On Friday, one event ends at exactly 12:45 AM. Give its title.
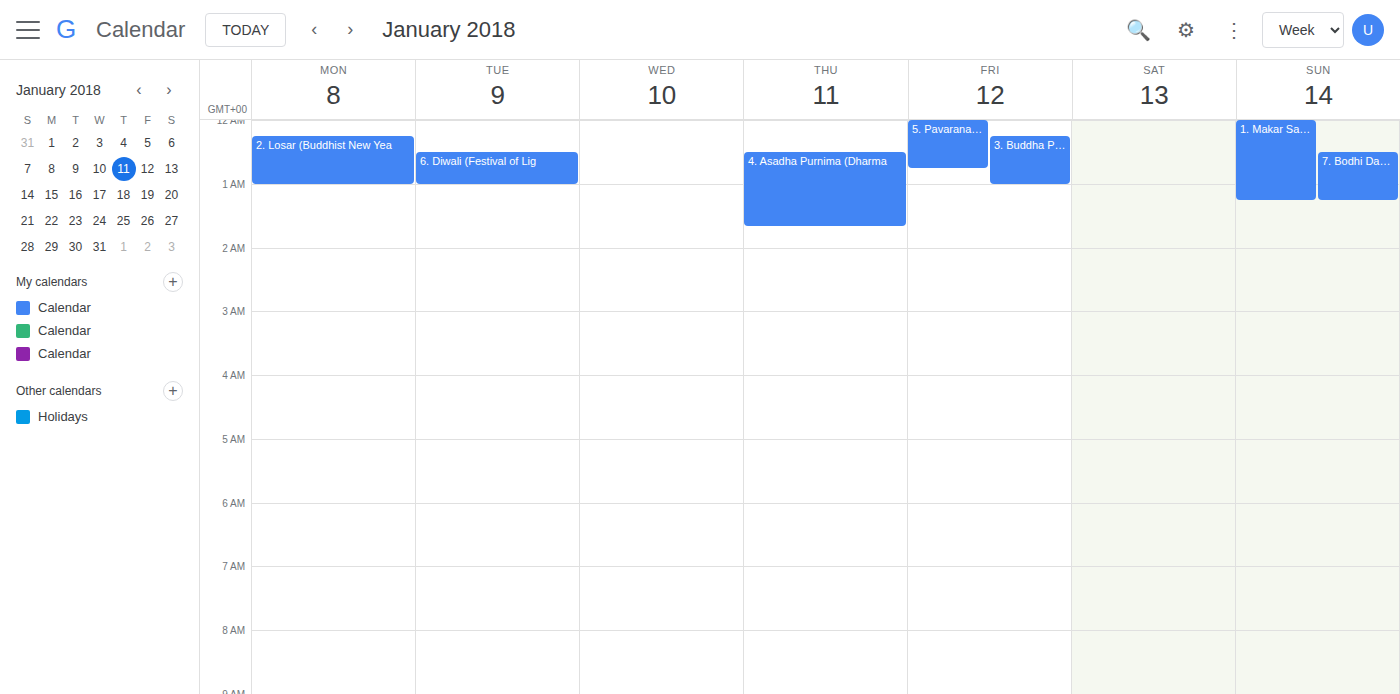
"5. Pavarana Day (End of Va"